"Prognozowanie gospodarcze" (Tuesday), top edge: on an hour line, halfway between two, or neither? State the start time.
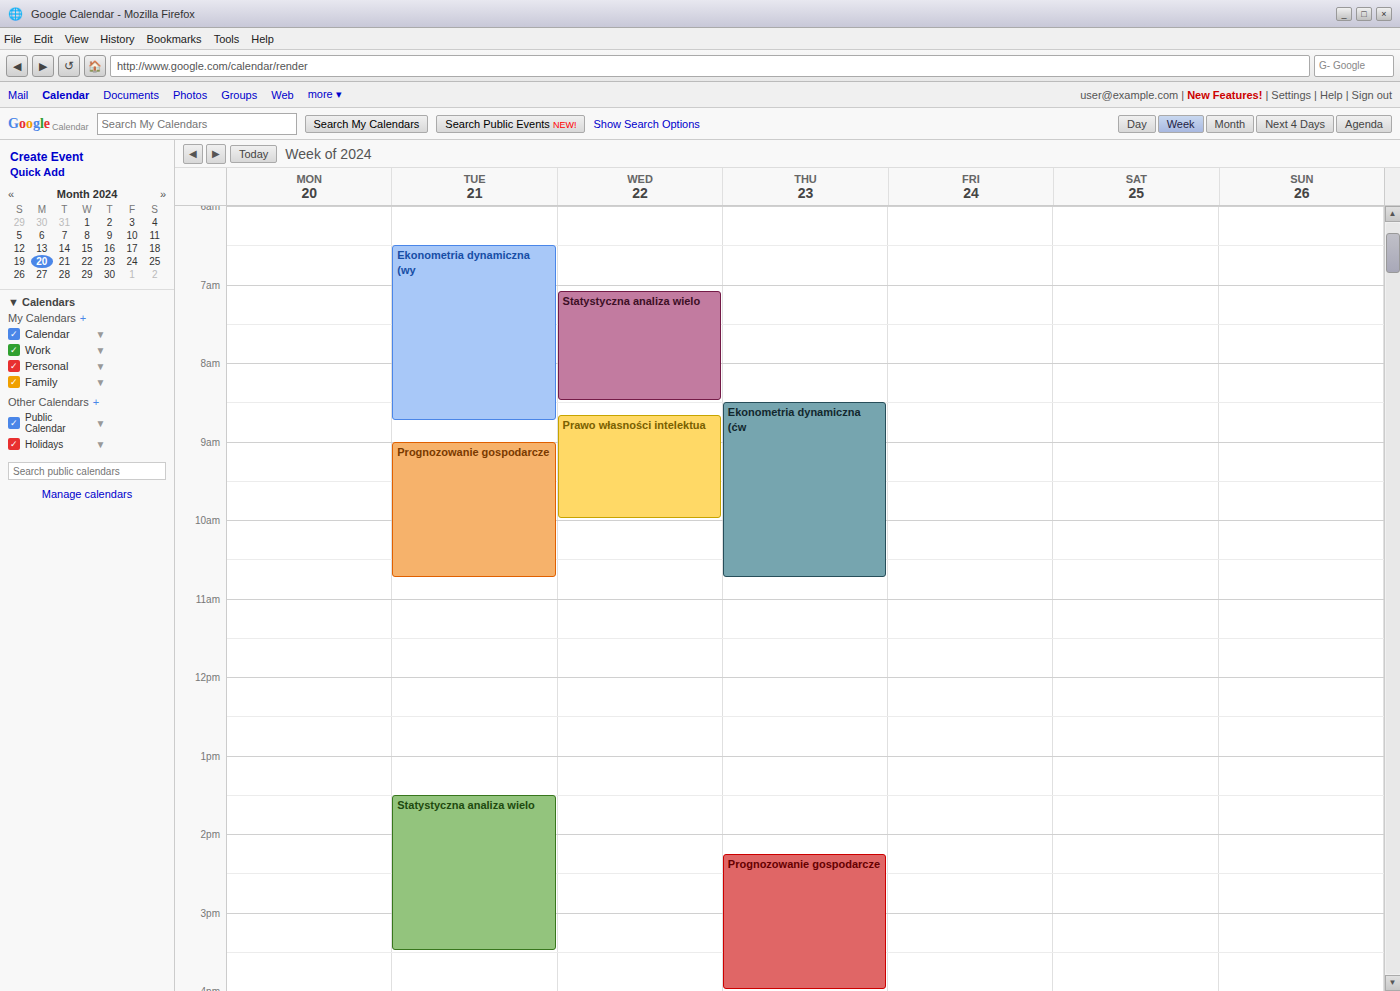
9:00 AM -- exactly on the 9 AM line.